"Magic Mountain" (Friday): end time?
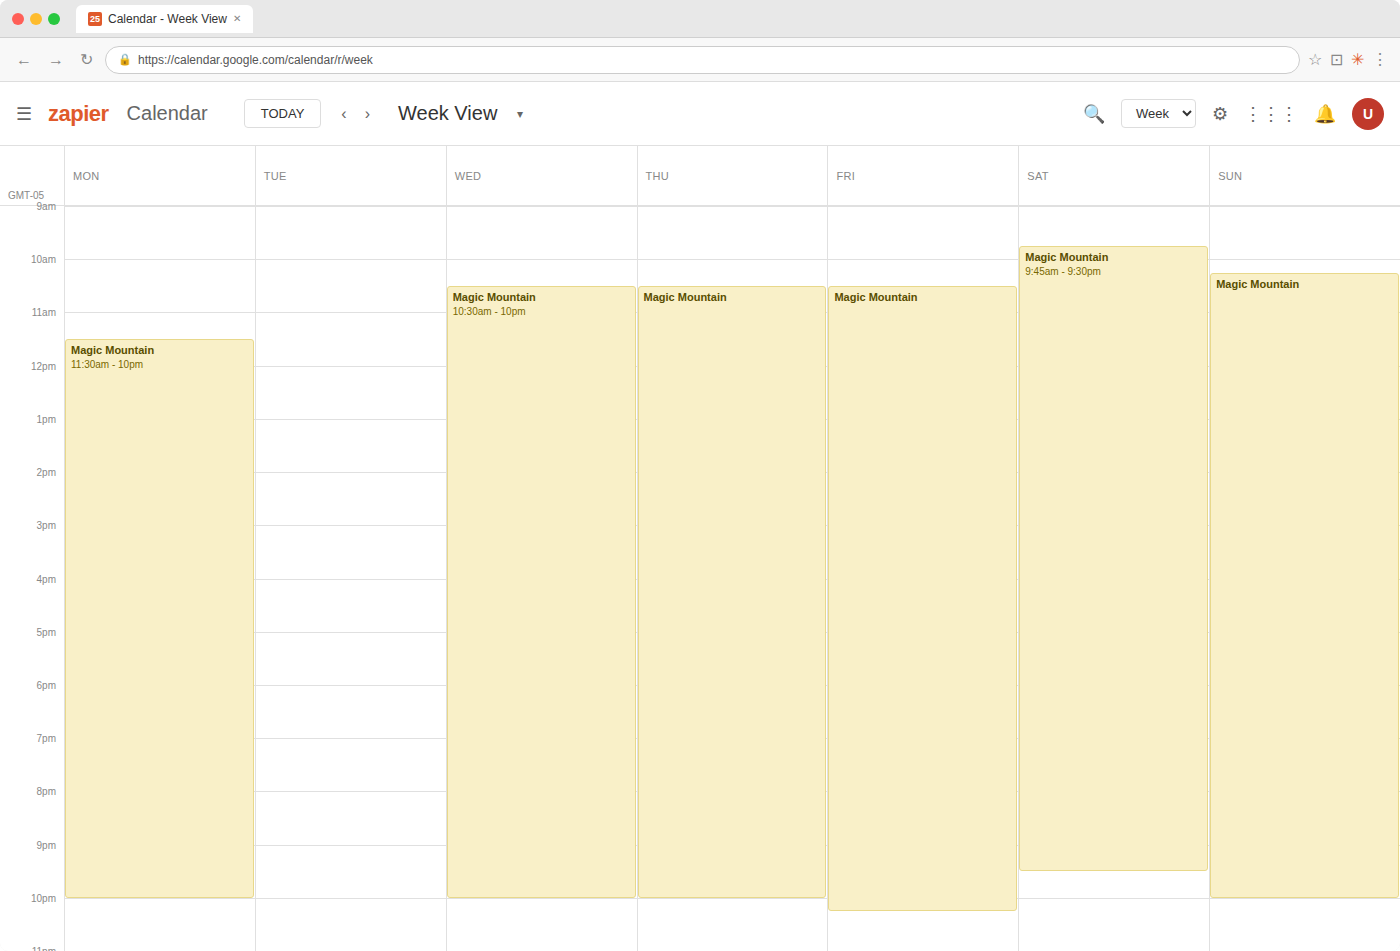
10:15 PM